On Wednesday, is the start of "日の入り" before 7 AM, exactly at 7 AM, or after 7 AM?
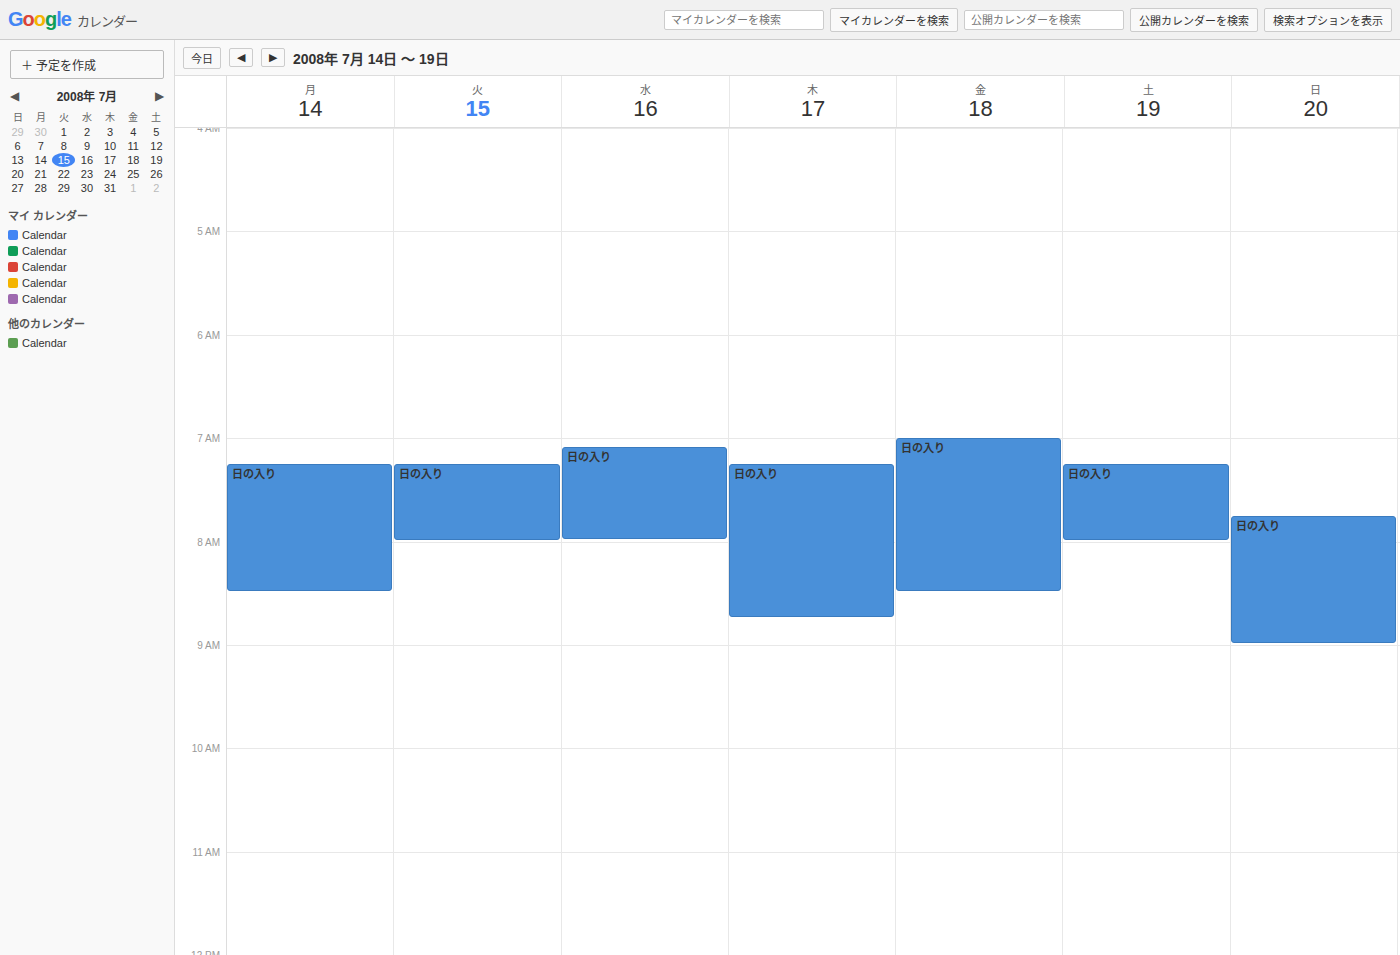
7:05 AM -- after 7 AM, 5 minutes below the 7 AM line.